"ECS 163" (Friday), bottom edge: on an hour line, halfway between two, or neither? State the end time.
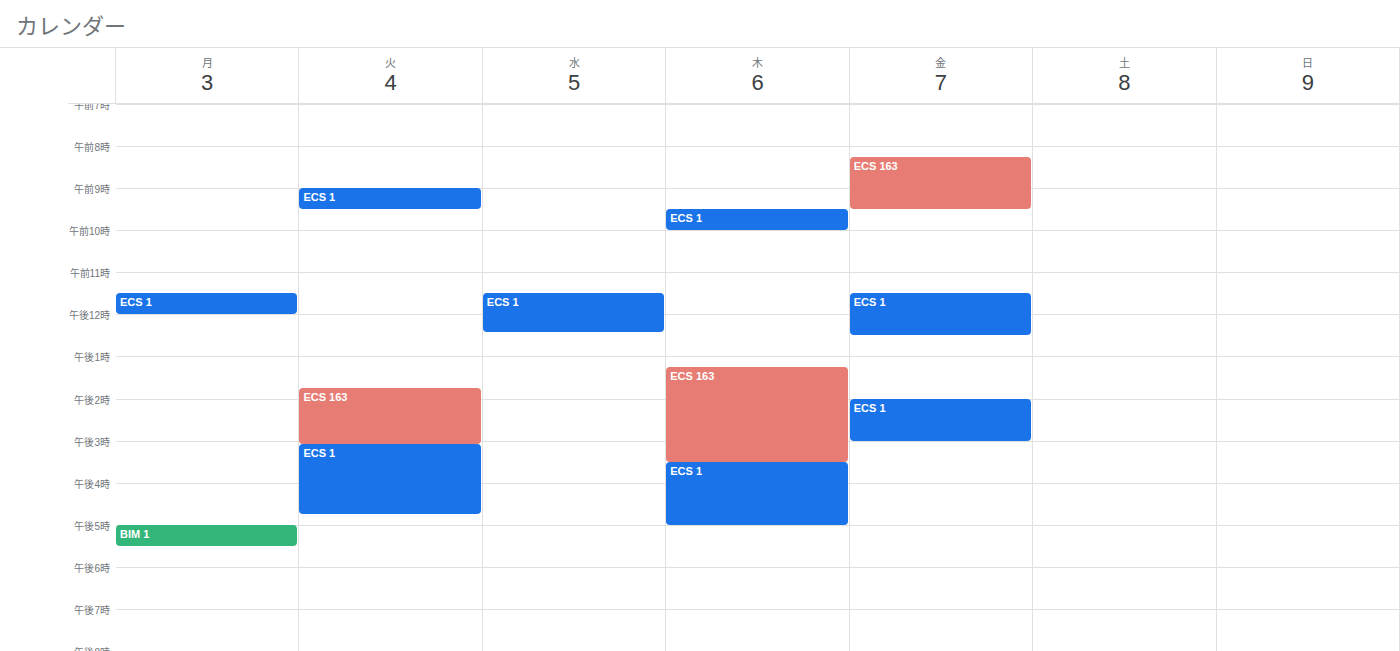
9:30 AM -- halfway between the 9 AM and 10 AM lines.